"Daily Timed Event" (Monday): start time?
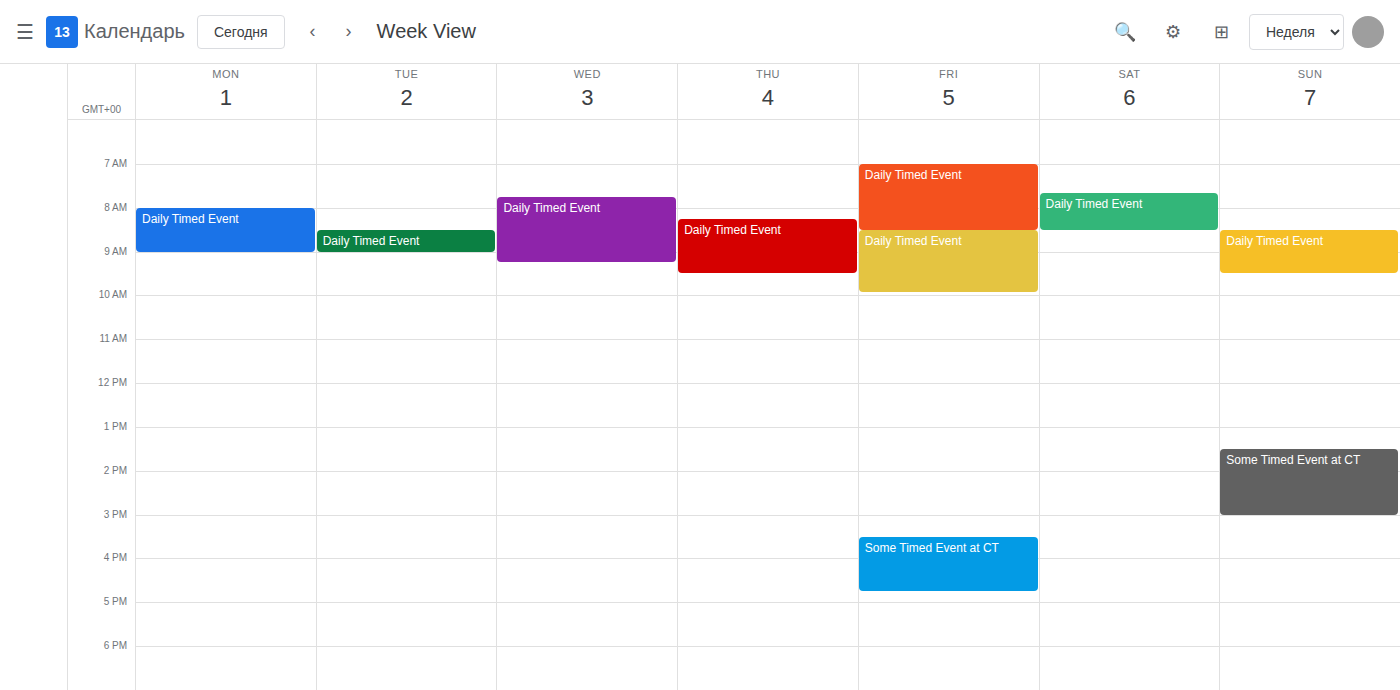
8:00 AM